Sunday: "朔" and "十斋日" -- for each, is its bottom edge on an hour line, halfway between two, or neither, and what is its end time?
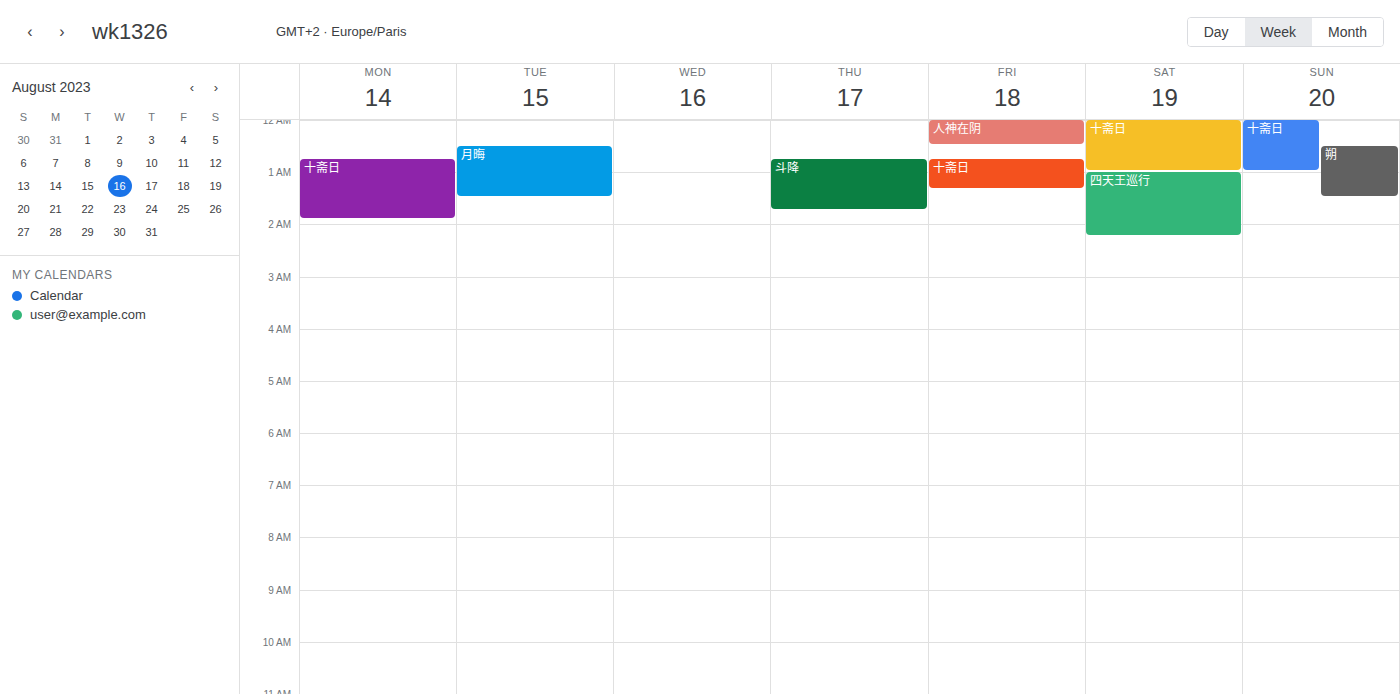
"朔": 1:30 AM, halfway between the 1 AM and 2 AM lines. "十斋日": 1:00 AM, exactly on the 1 AM line.